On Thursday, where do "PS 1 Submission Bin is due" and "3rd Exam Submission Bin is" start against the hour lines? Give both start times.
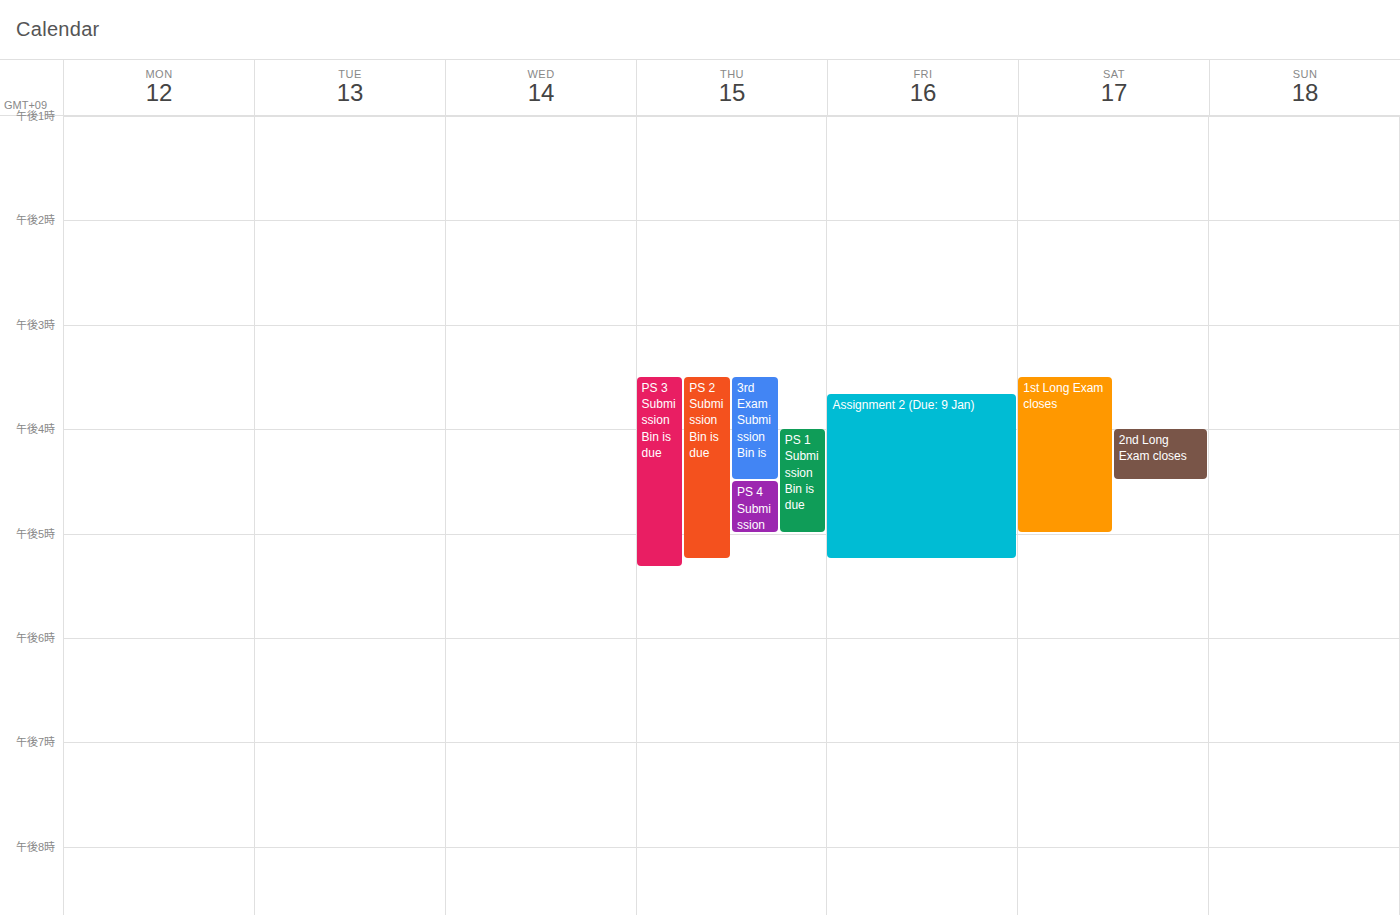
"PS 1 Submission Bin is due": 4:00 PM, exactly on the 4 PM line. "3rd Exam Submission Bin is": 3:30 PM, halfway between the 3 PM and 4 PM lines.